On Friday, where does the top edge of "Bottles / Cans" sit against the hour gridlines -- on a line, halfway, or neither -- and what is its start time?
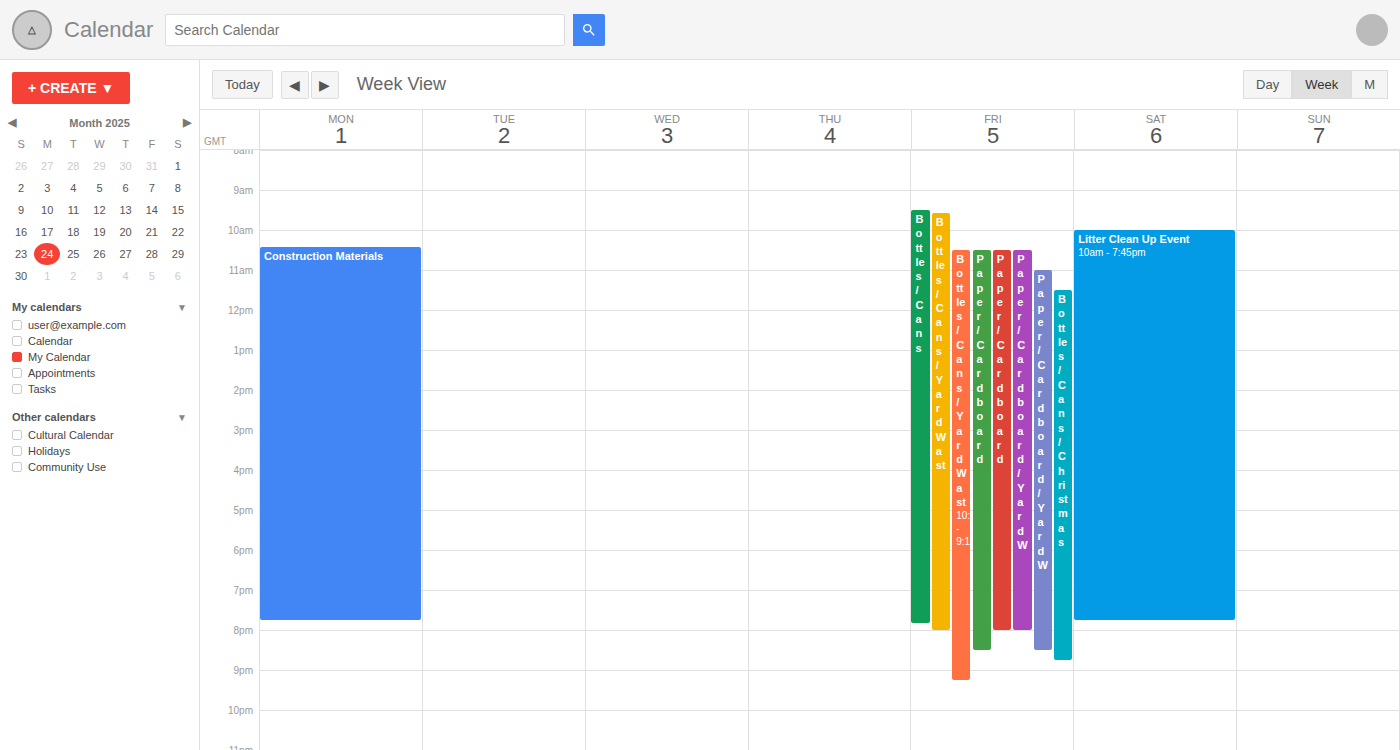
9:30 AM -- halfway between the 9 AM and 10 AM lines.